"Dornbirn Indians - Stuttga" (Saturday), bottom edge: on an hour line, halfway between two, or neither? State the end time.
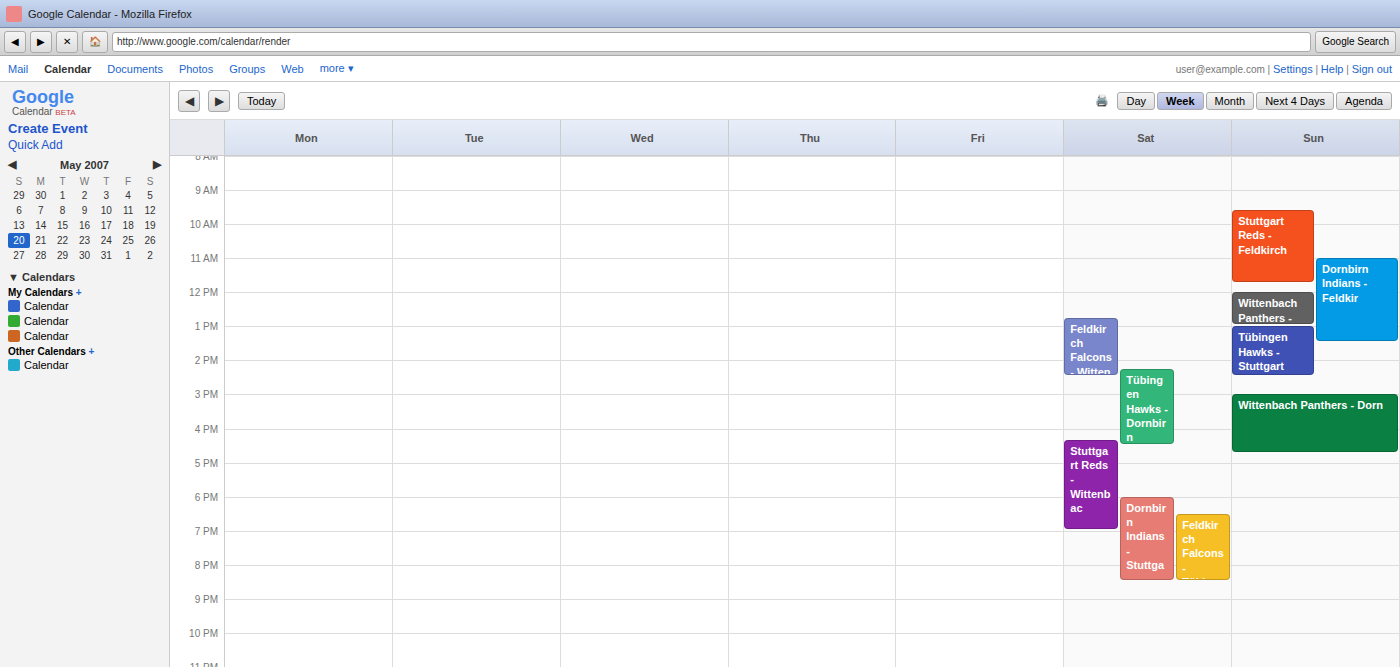
8:30 PM -- halfway between the 8 PM and 9 PM lines.